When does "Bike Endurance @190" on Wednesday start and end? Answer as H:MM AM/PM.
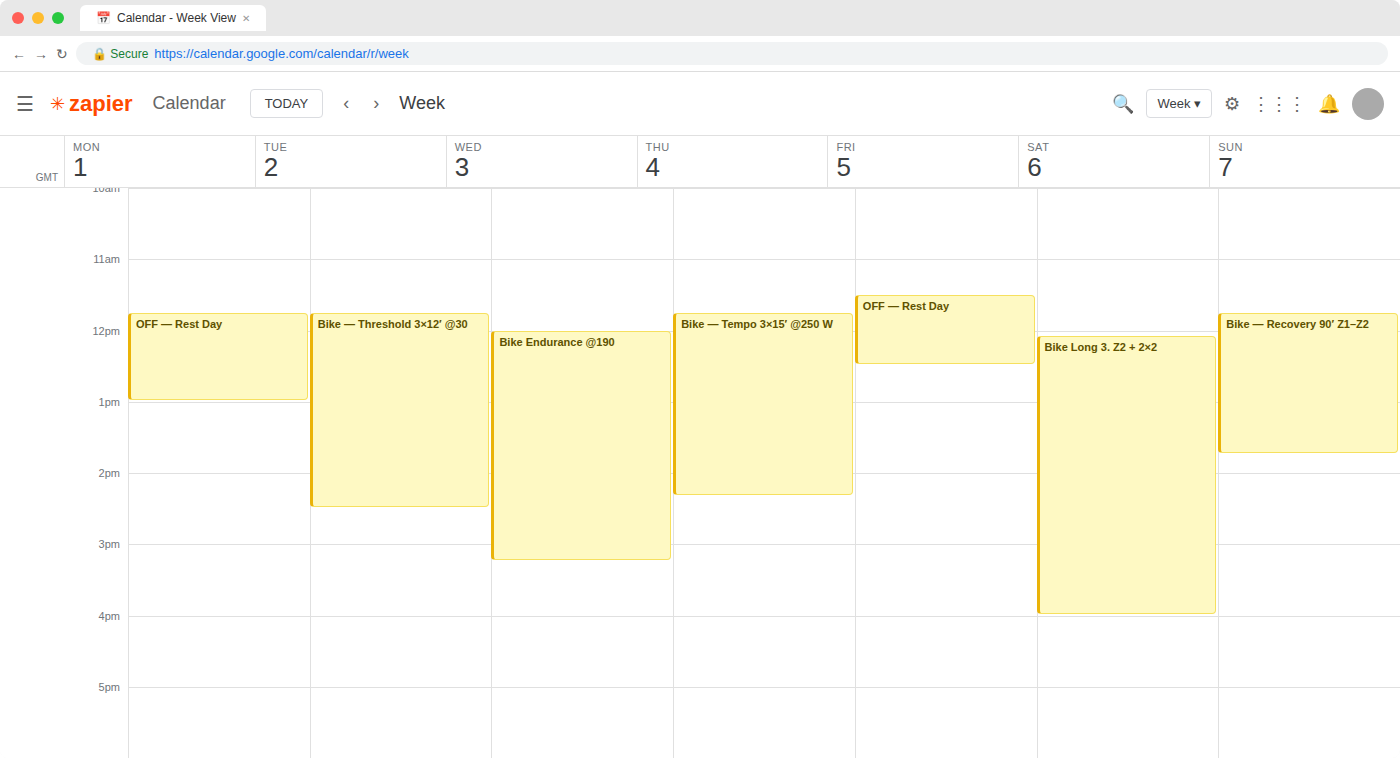
12:00 PM to 3:15 PM